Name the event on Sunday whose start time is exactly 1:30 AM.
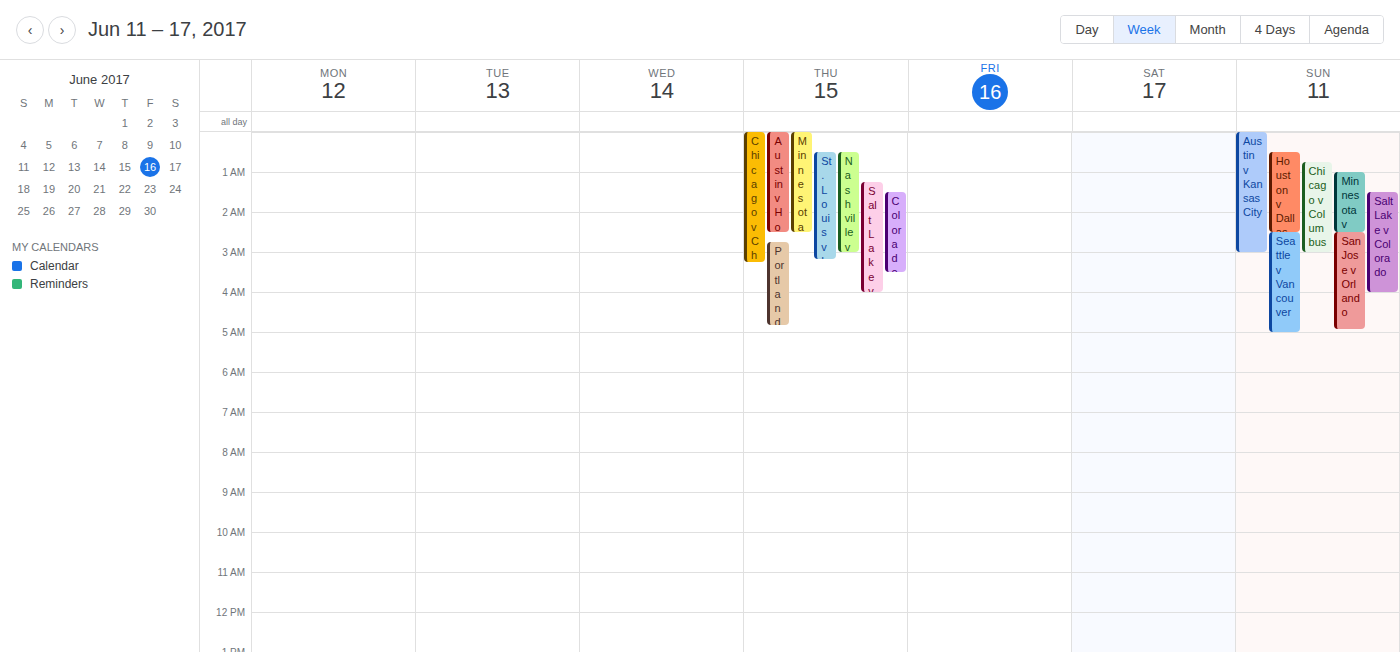
"Salt Lake v Colorado"